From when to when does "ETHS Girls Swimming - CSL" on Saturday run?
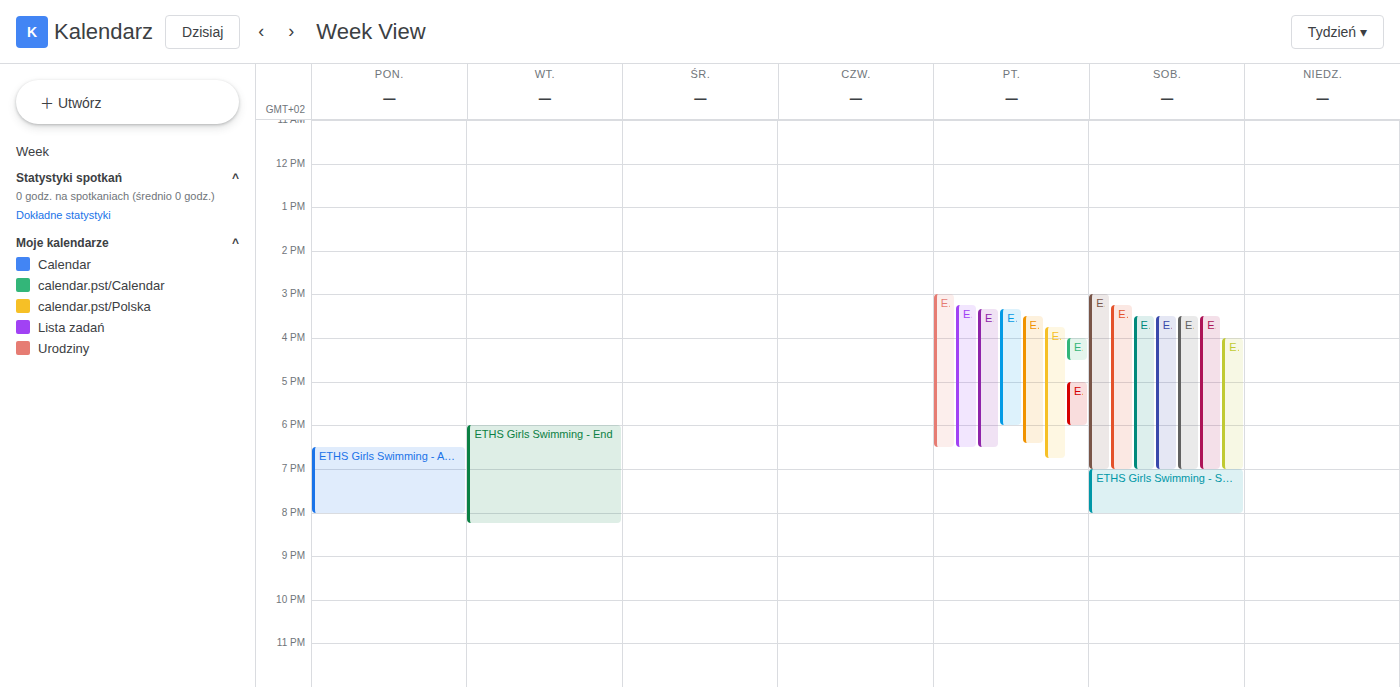
4:00 PM to 7:00 PM